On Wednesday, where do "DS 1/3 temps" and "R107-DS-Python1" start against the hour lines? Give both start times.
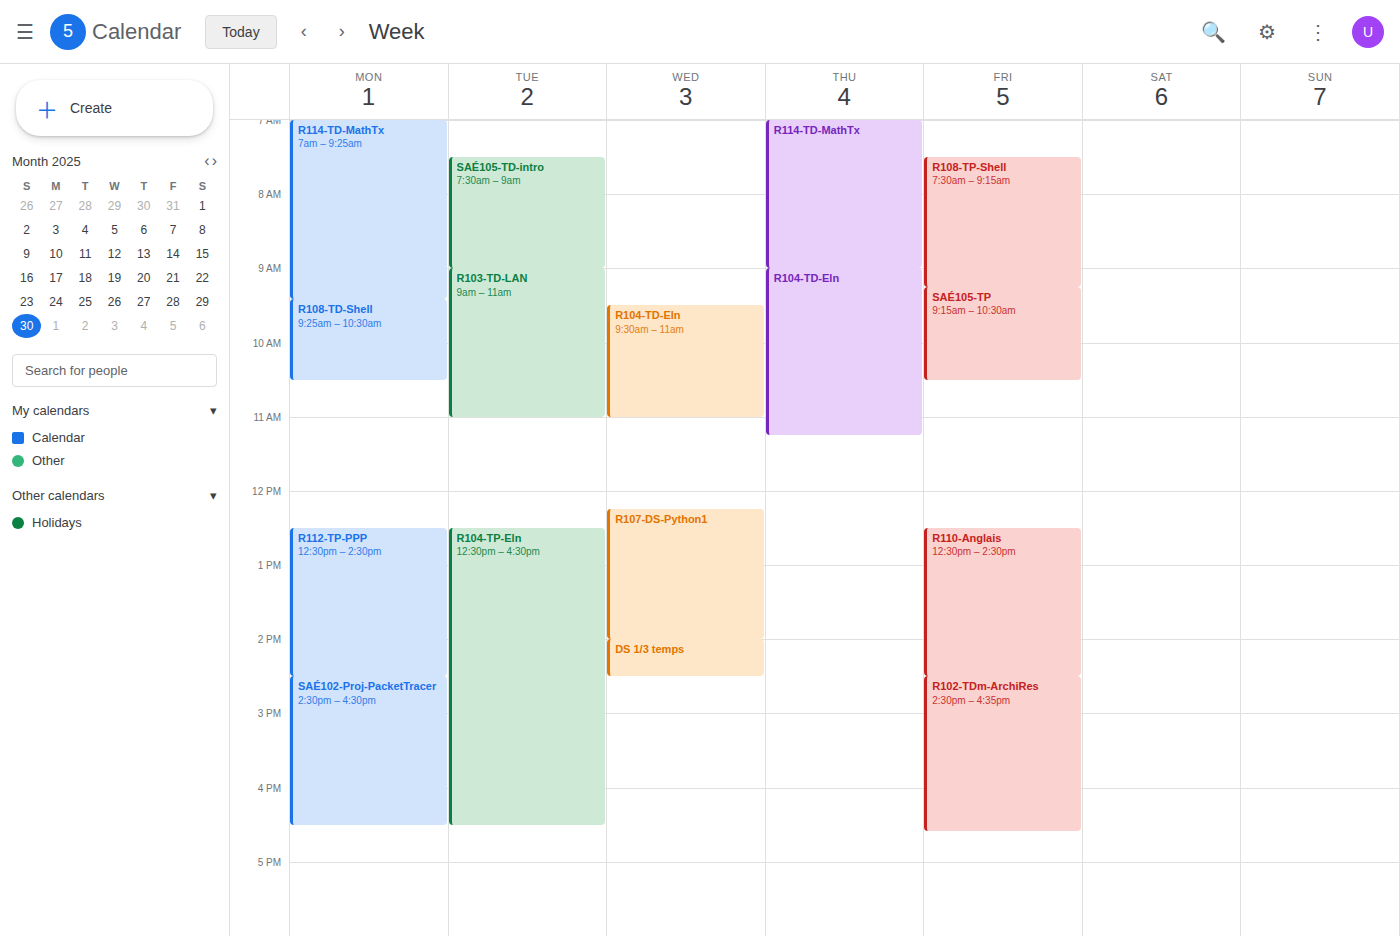
"DS 1/3 temps": 2:00 PM, exactly on the 2 PM line. "R107-DS-Python1": 12:15 PM, neither: a quarter of the way from the 12 PM line to the 1 PM line.